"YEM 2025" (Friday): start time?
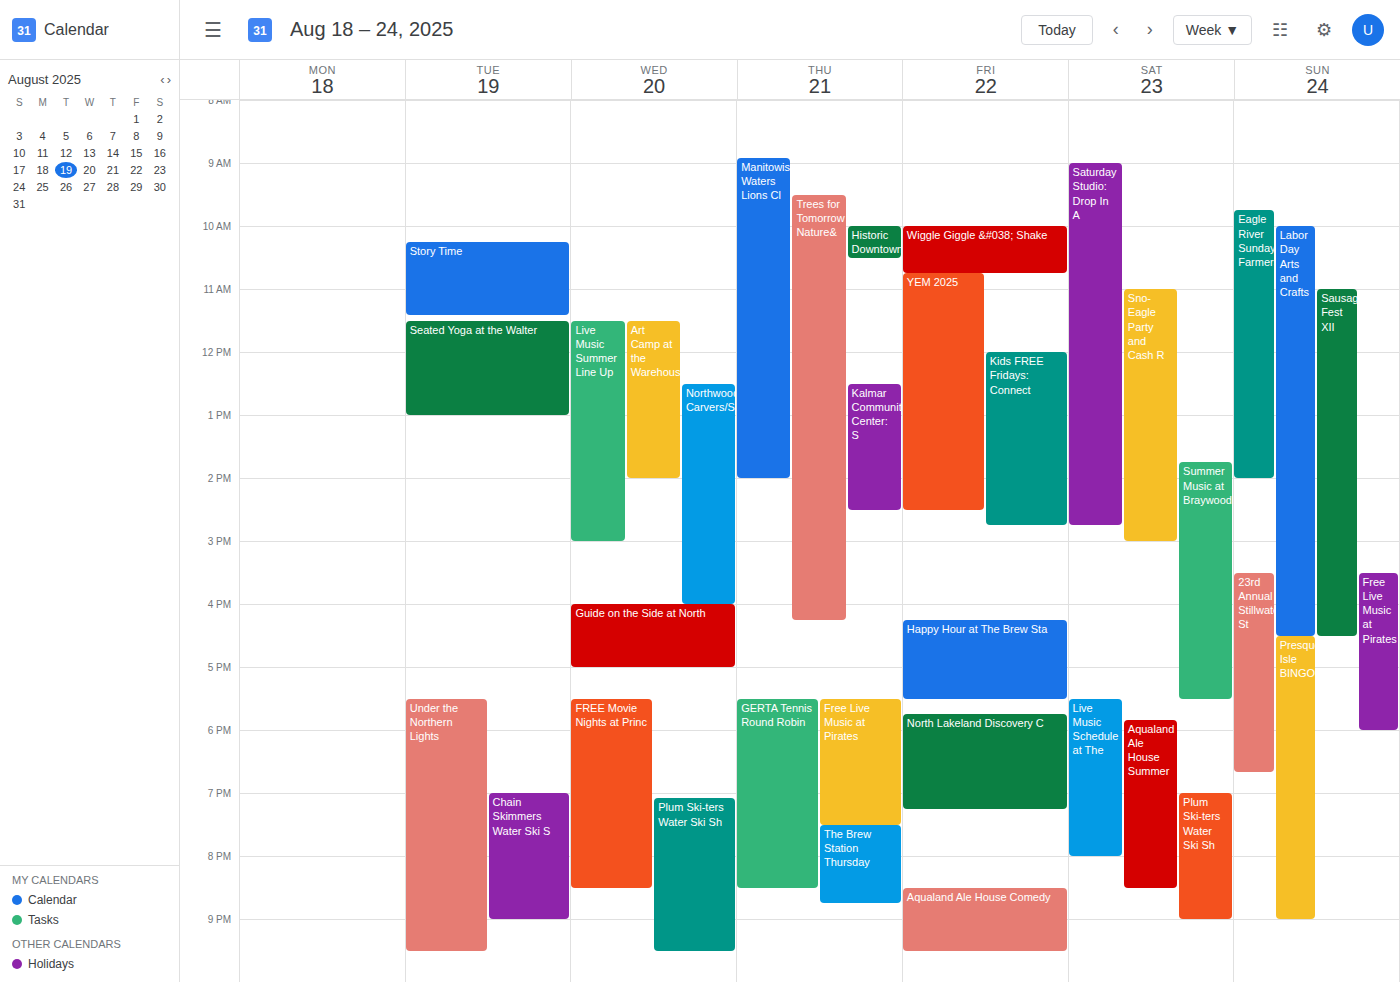
10:45 AM